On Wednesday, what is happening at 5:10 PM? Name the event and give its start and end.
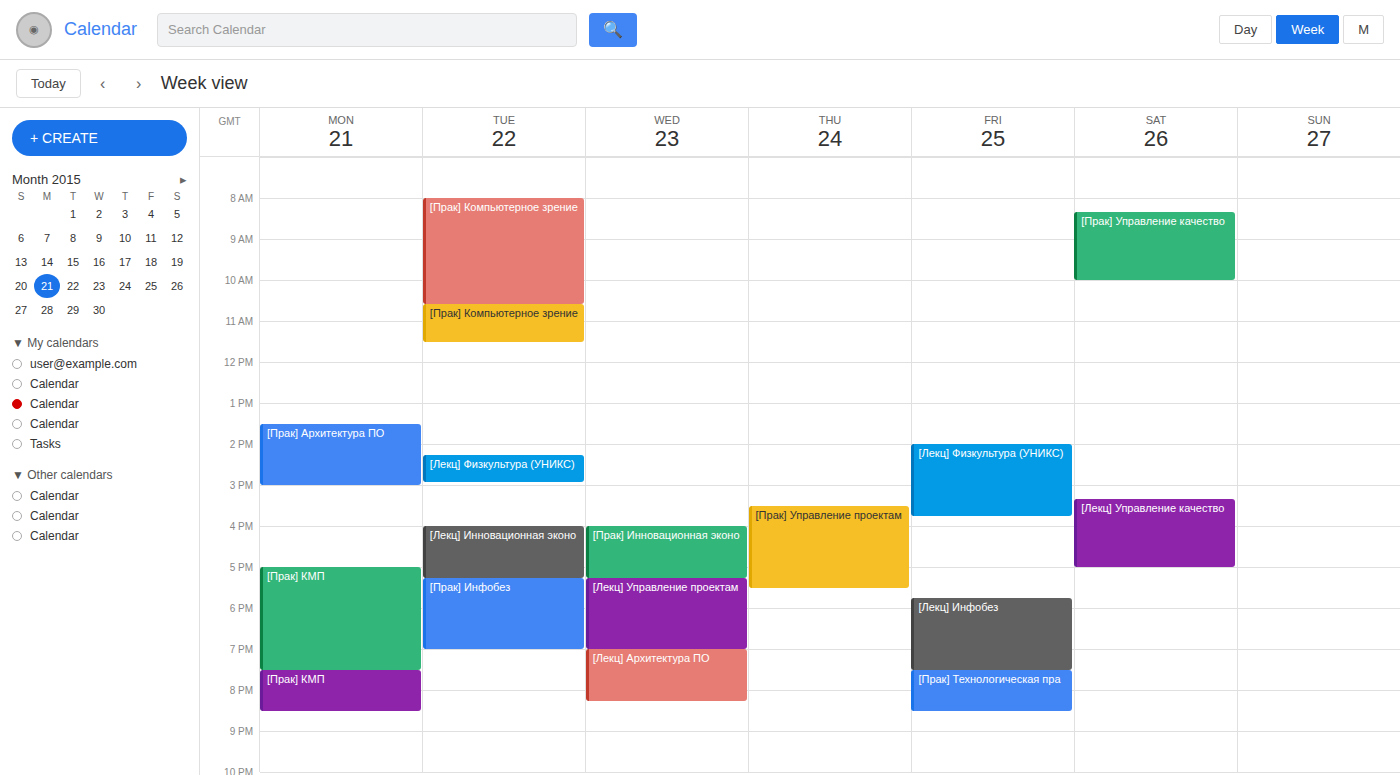
"[Прак] Инновационная эконо", 4:00 PM to 5:15 PM